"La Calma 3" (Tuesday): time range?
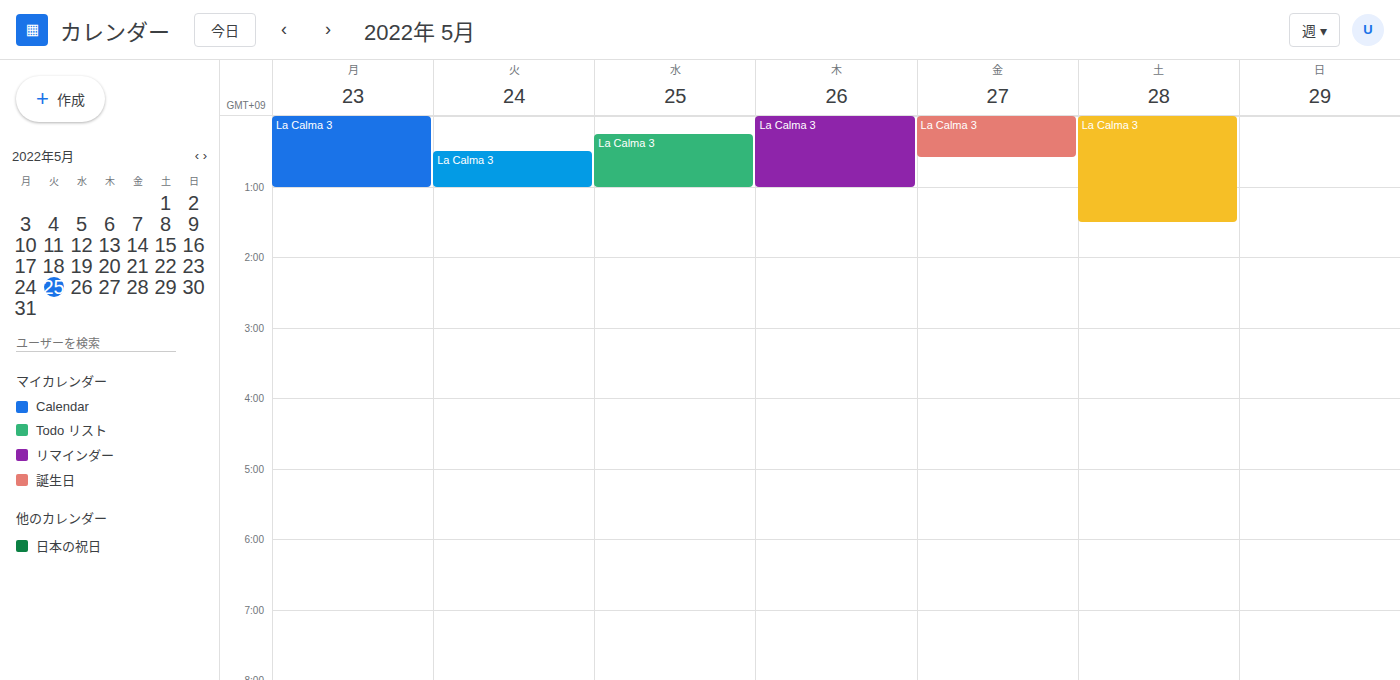
00:30 to 01:00